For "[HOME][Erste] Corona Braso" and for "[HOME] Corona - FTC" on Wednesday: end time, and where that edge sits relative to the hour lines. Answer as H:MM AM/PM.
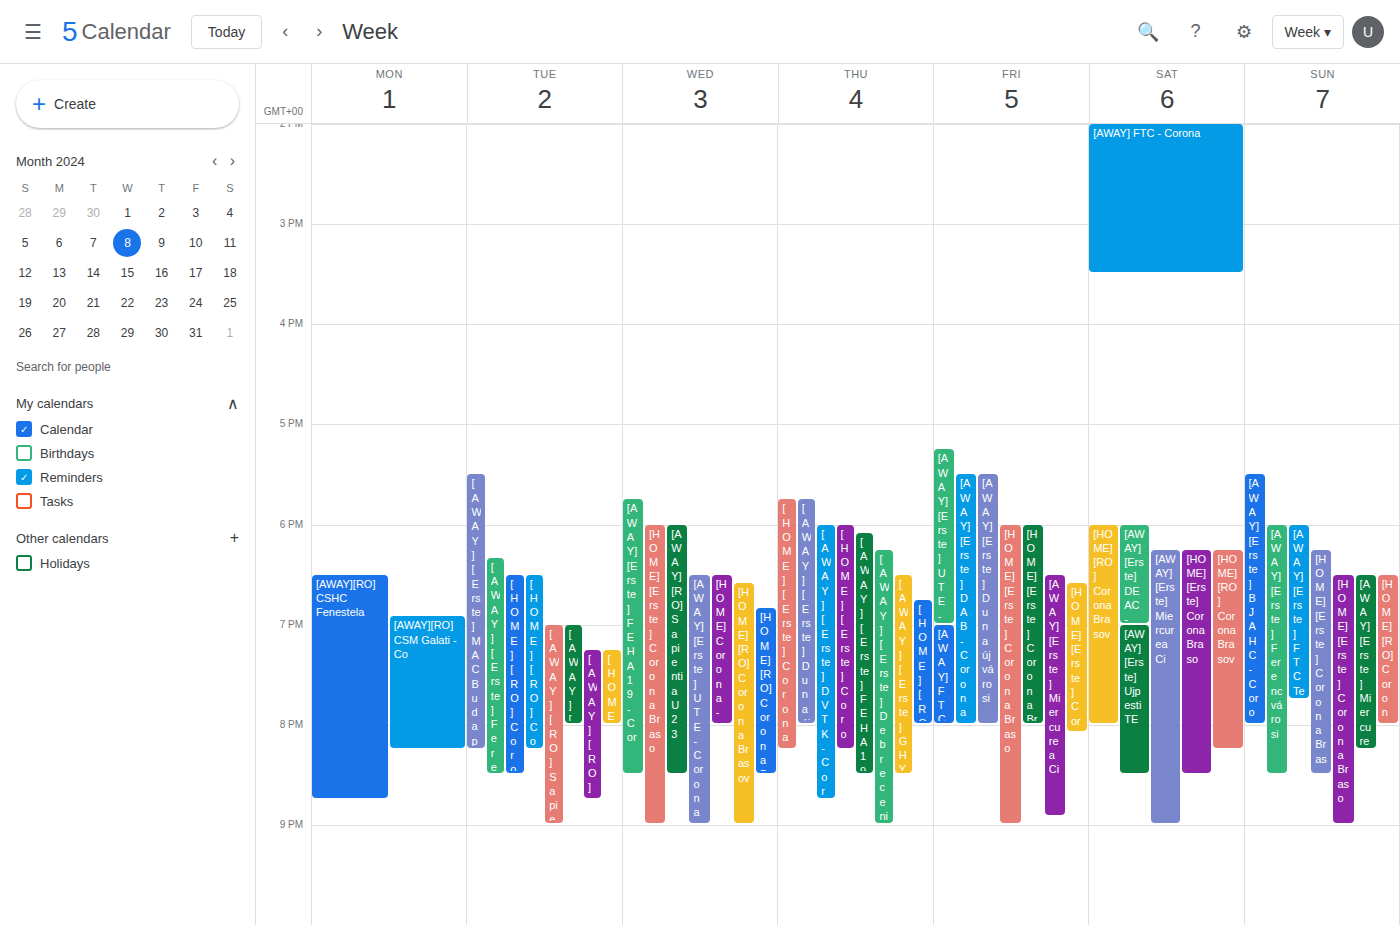
"[HOME][Erste] Corona Braso": 9:00 PM, exactly on the 9 PM line. "[HOME] Corona - FTC": 8:00 PM, exactly on the 8 PM line.